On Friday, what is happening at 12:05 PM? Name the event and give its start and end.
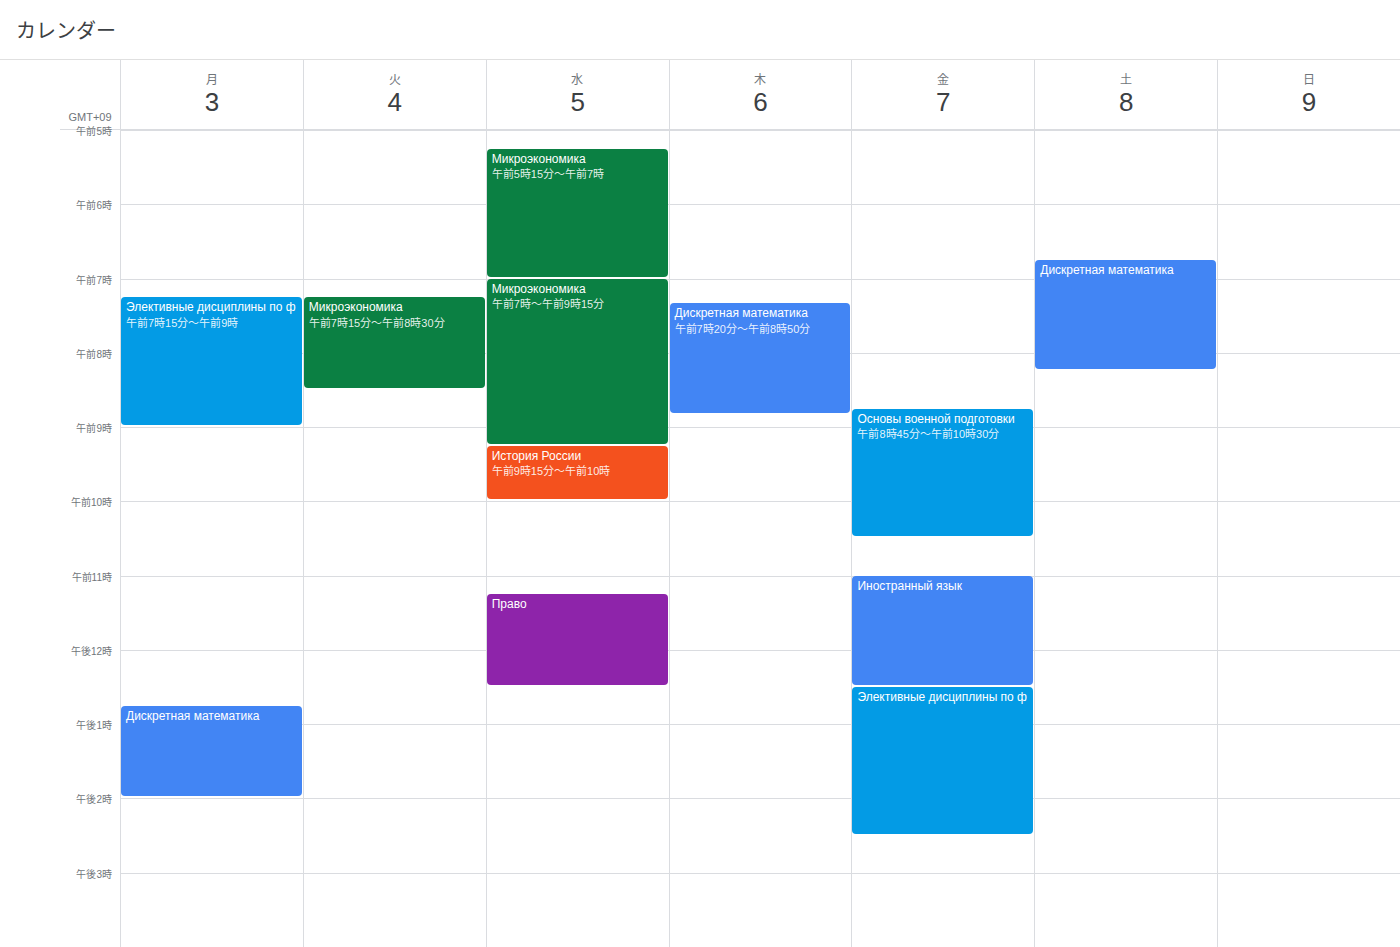
"Иностранный язык", 11:00 AM to 12:30 PM